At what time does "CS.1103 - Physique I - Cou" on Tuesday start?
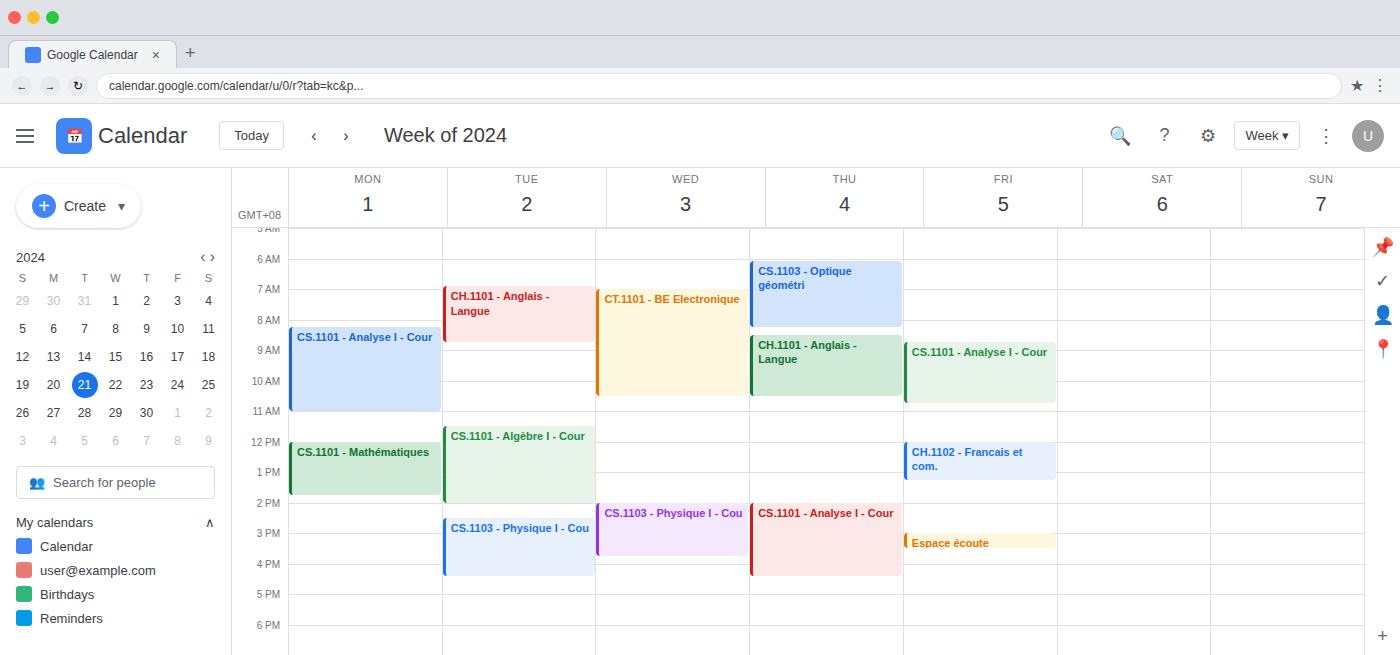
2:30 PM